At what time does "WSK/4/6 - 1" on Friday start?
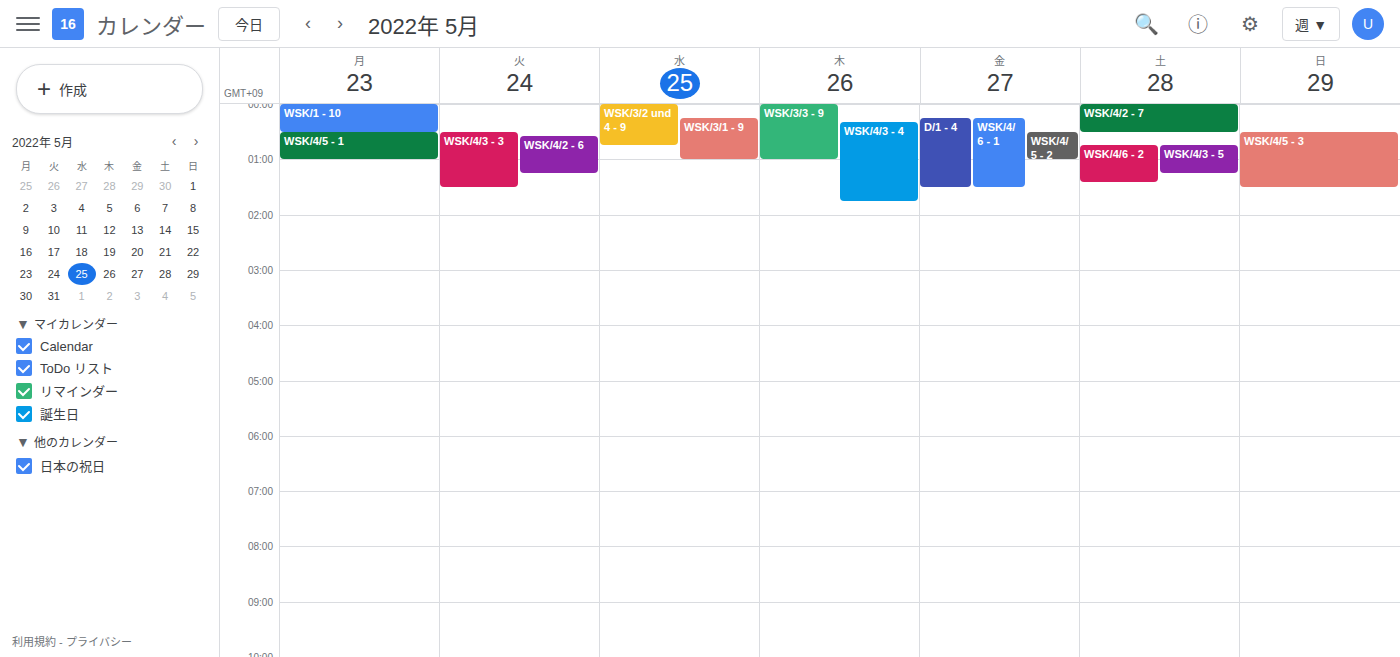
12:15 AM